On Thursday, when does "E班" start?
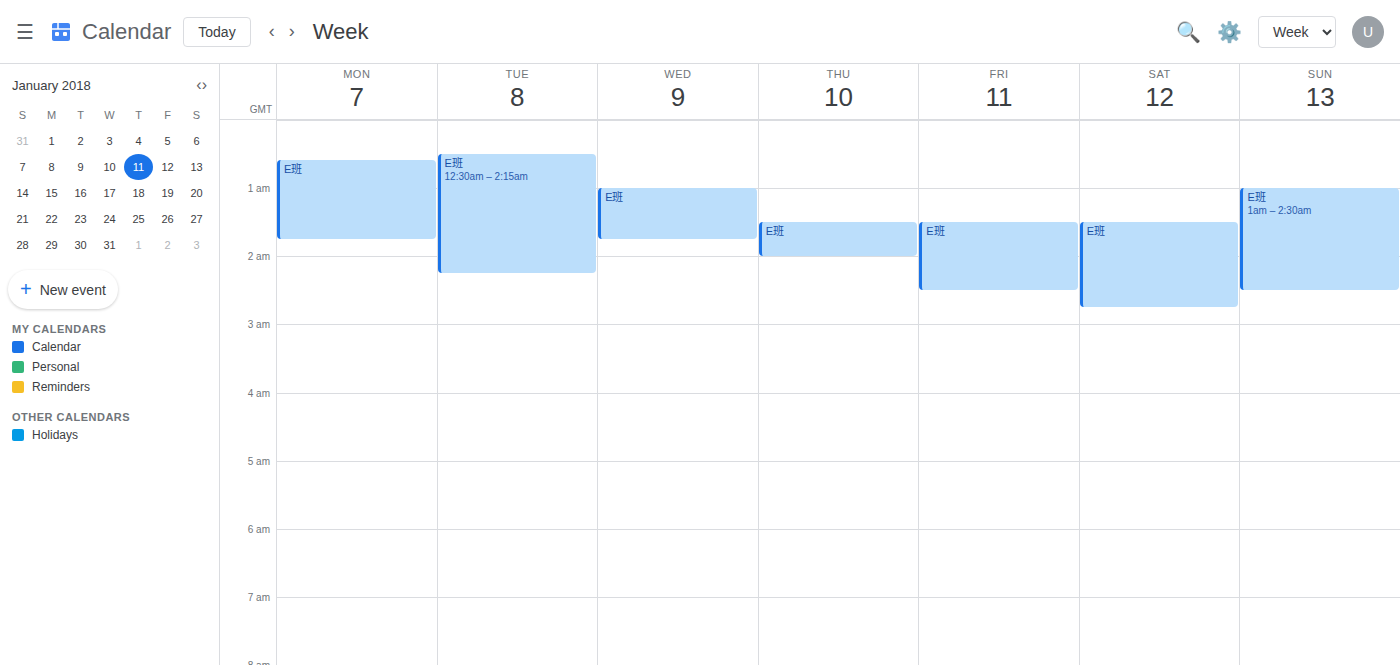
1:30 AM